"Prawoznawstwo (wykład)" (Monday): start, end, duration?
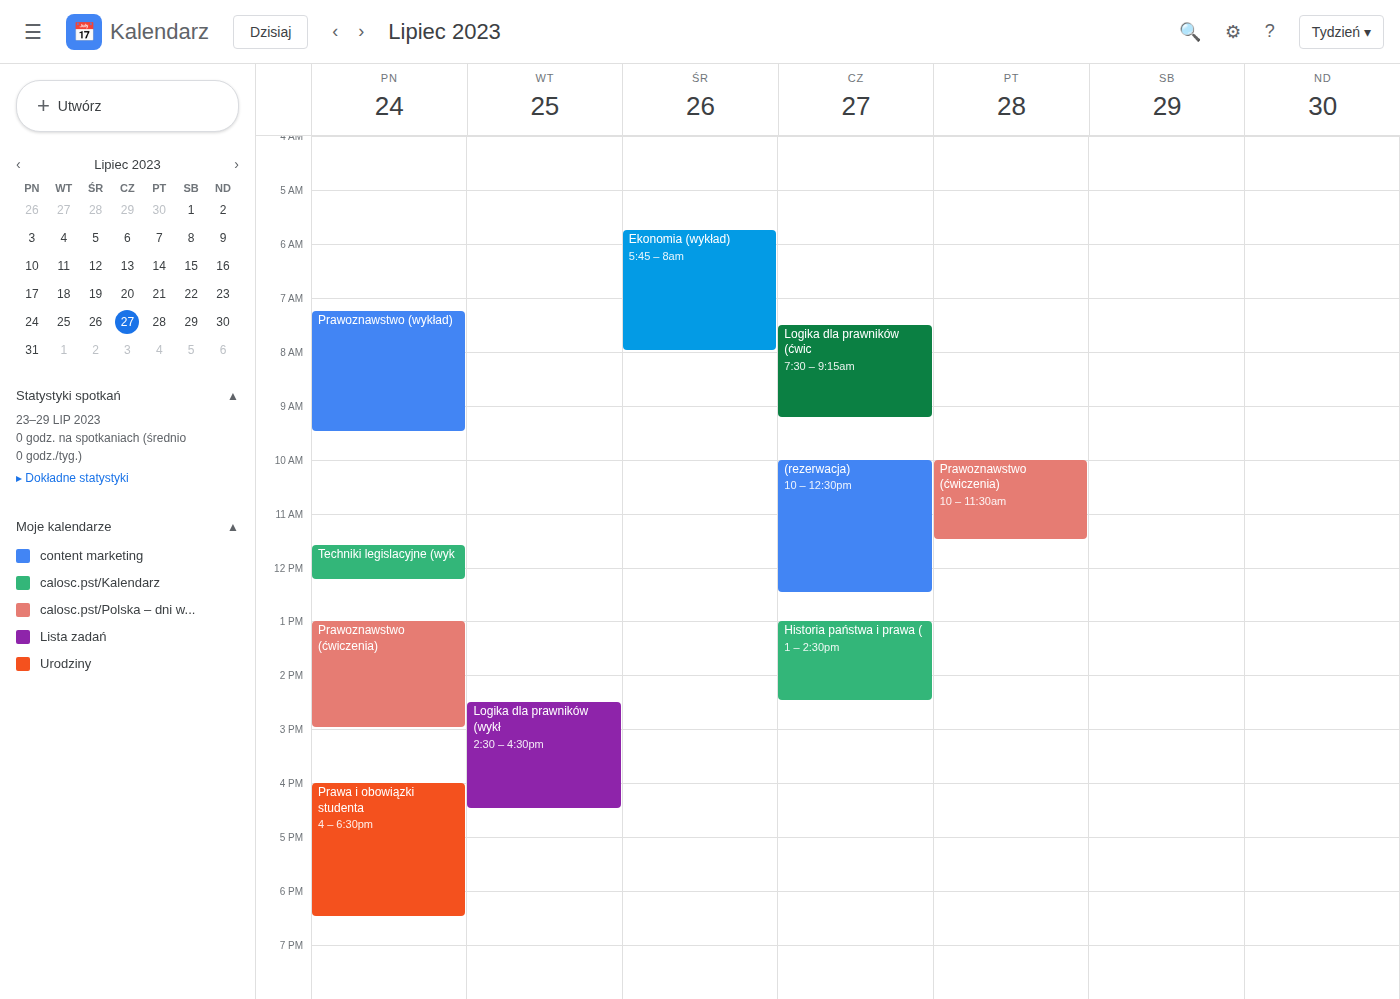
7:15 AM to 9:30 AM, 2 hours 15 minutes